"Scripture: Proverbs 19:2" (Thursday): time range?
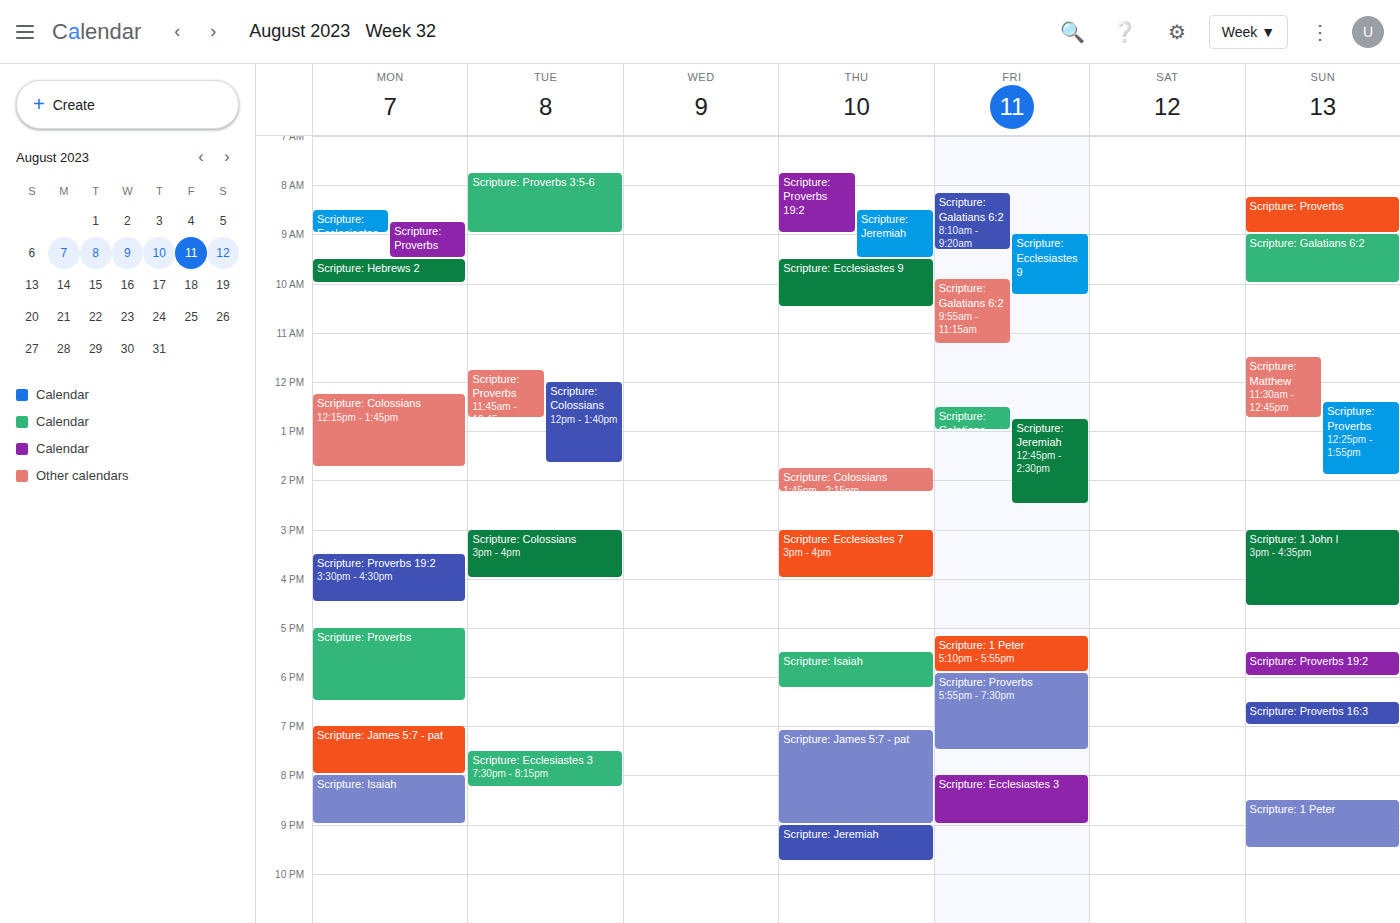
7:45 AM to 9:00 AM